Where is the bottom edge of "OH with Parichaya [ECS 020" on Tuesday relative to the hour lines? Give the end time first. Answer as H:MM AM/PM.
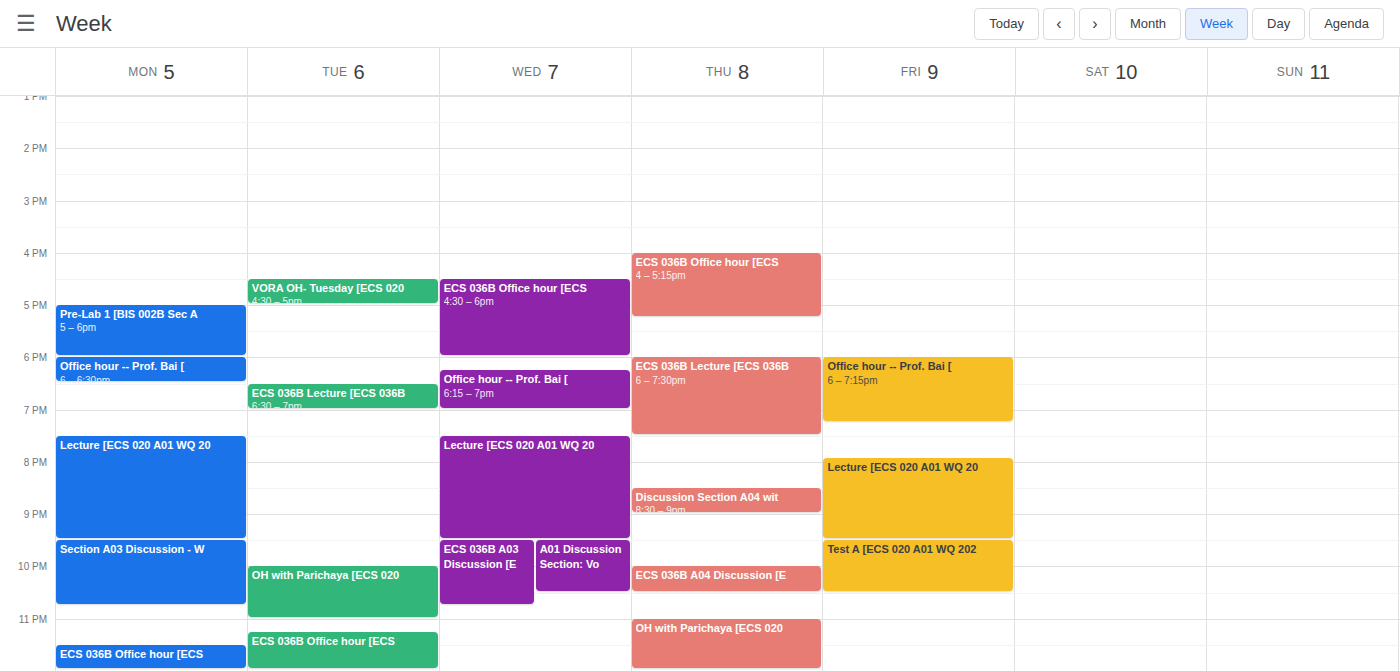
11:00 PM -- exactly on the 11 PM line.